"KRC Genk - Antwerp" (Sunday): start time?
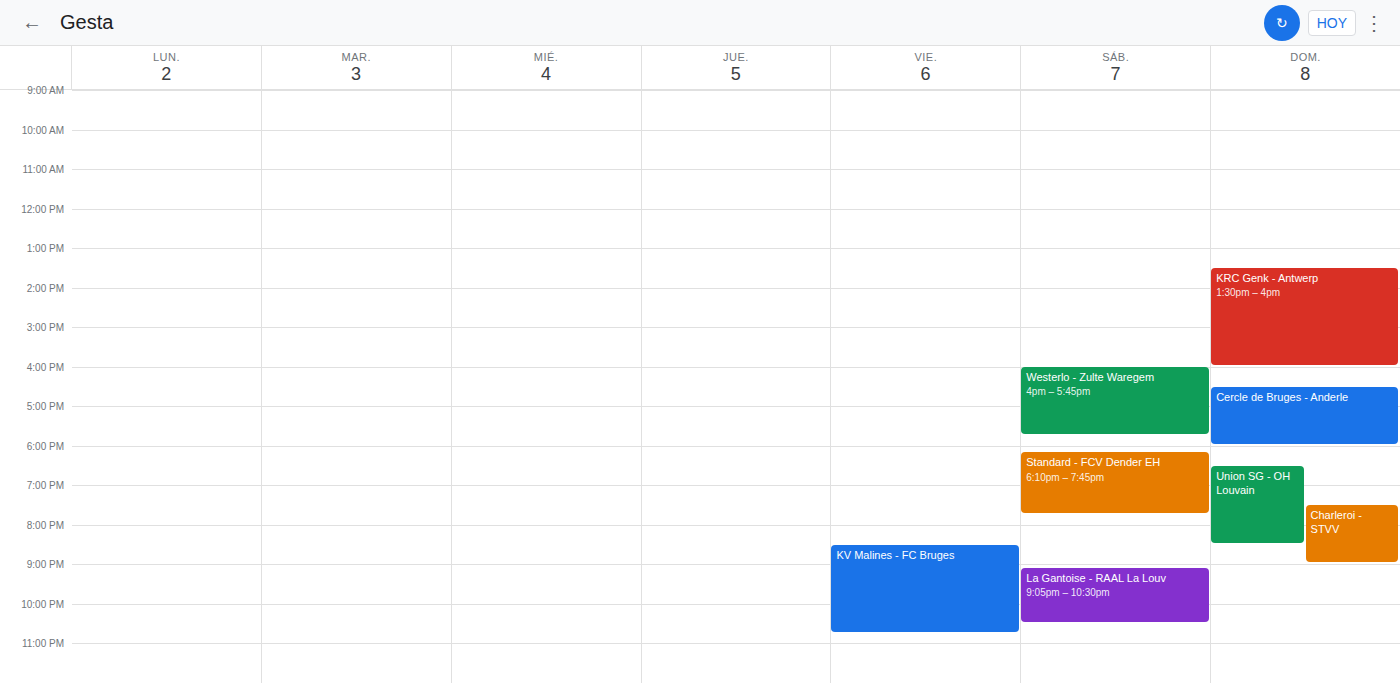
1:30 PM